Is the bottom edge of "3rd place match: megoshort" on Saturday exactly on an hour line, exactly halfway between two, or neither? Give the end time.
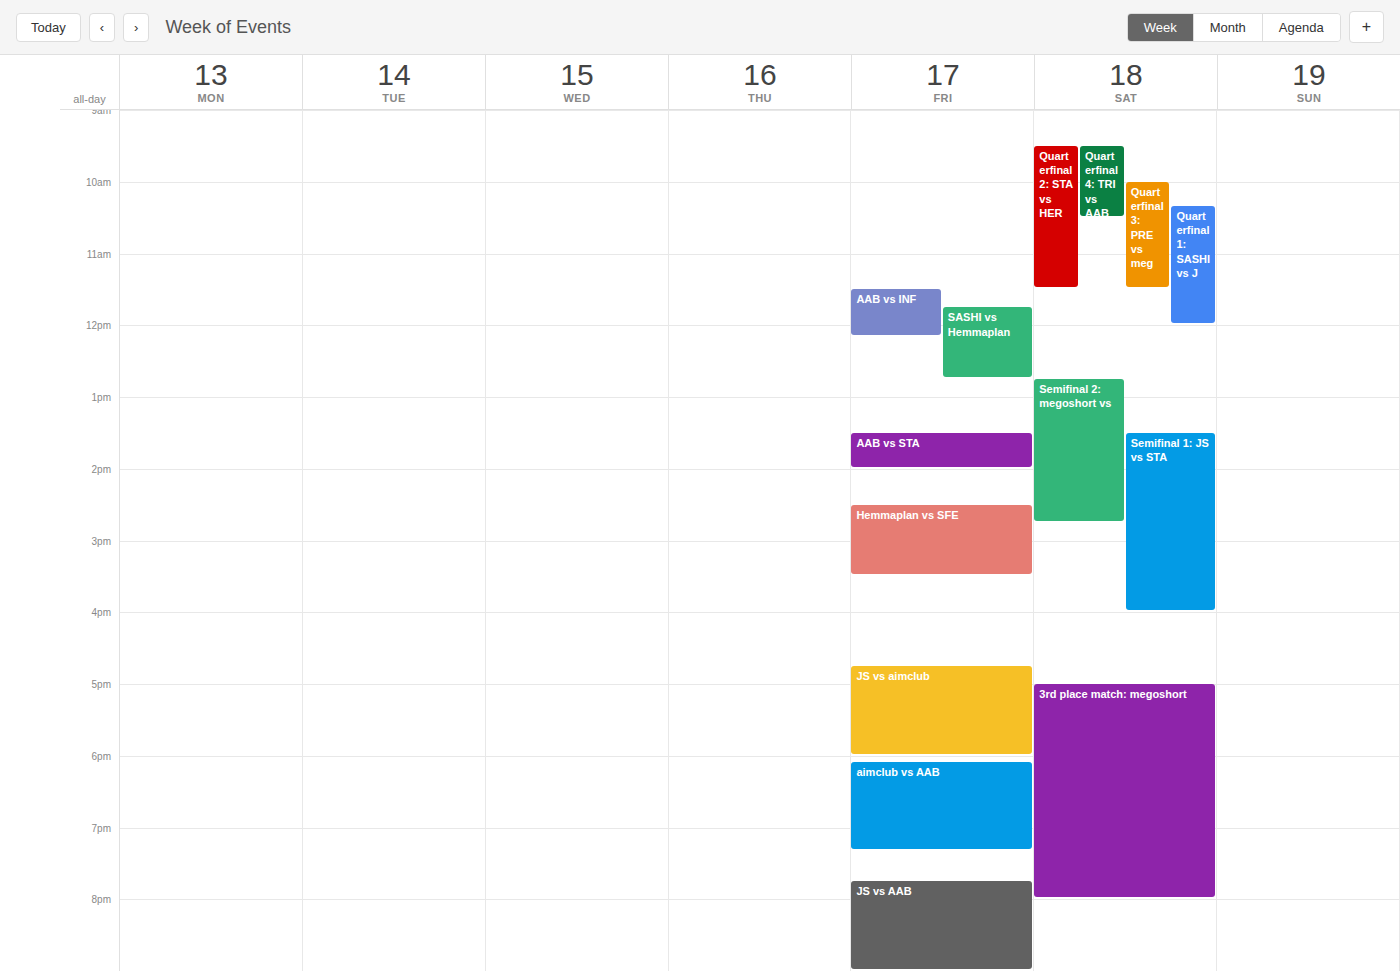
8:00 PM -- exactly on the 8 PM line.